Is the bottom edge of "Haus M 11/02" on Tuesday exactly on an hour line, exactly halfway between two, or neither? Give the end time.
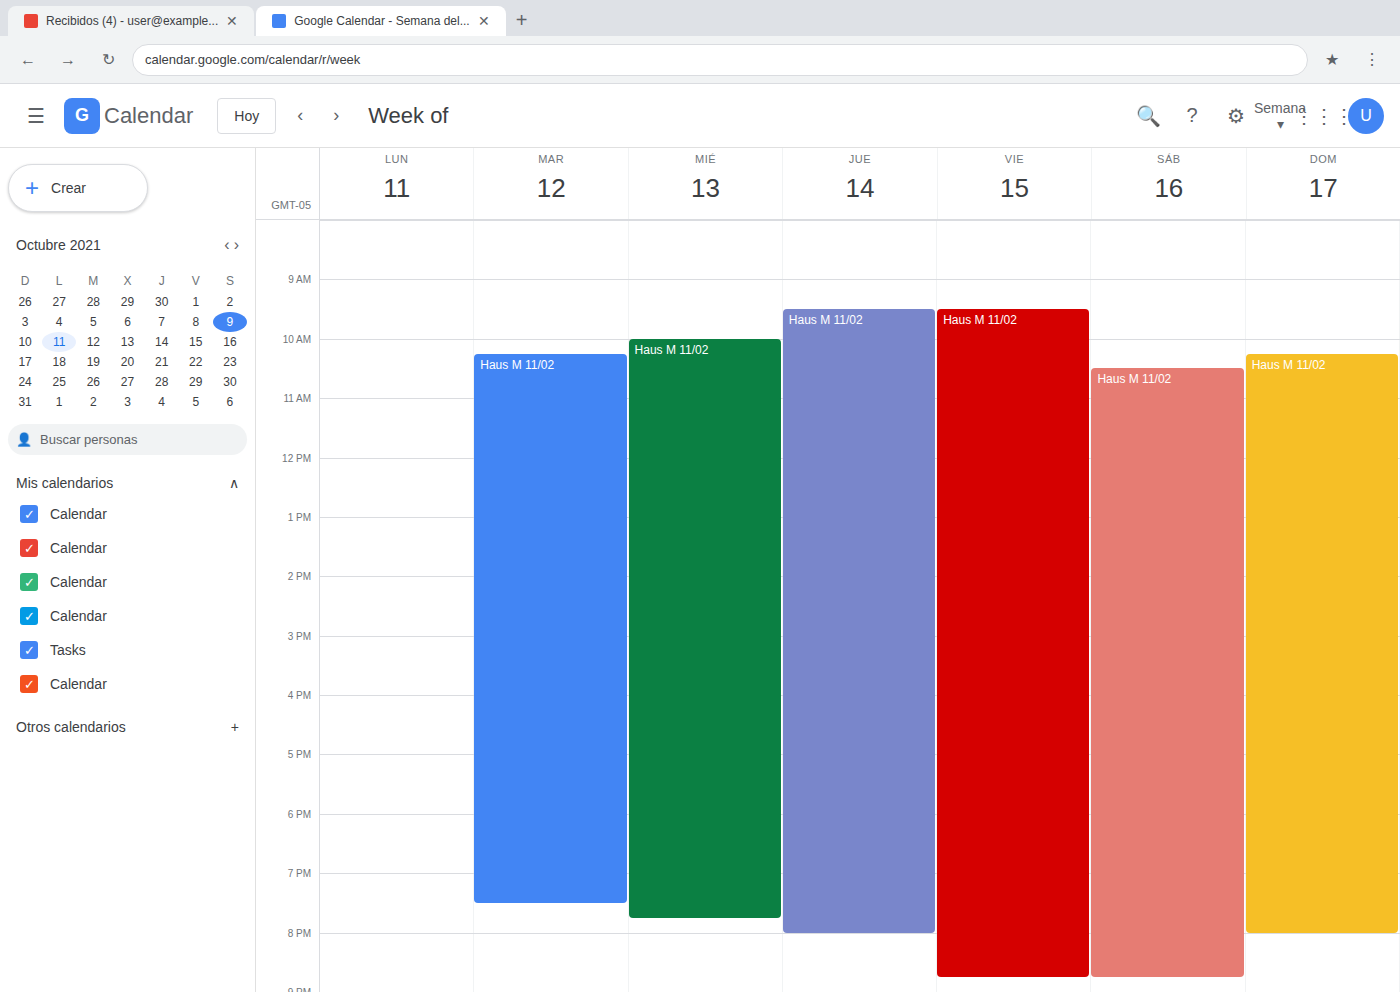
19:30 -- halfway between the 19:00 and 20:00 lines.